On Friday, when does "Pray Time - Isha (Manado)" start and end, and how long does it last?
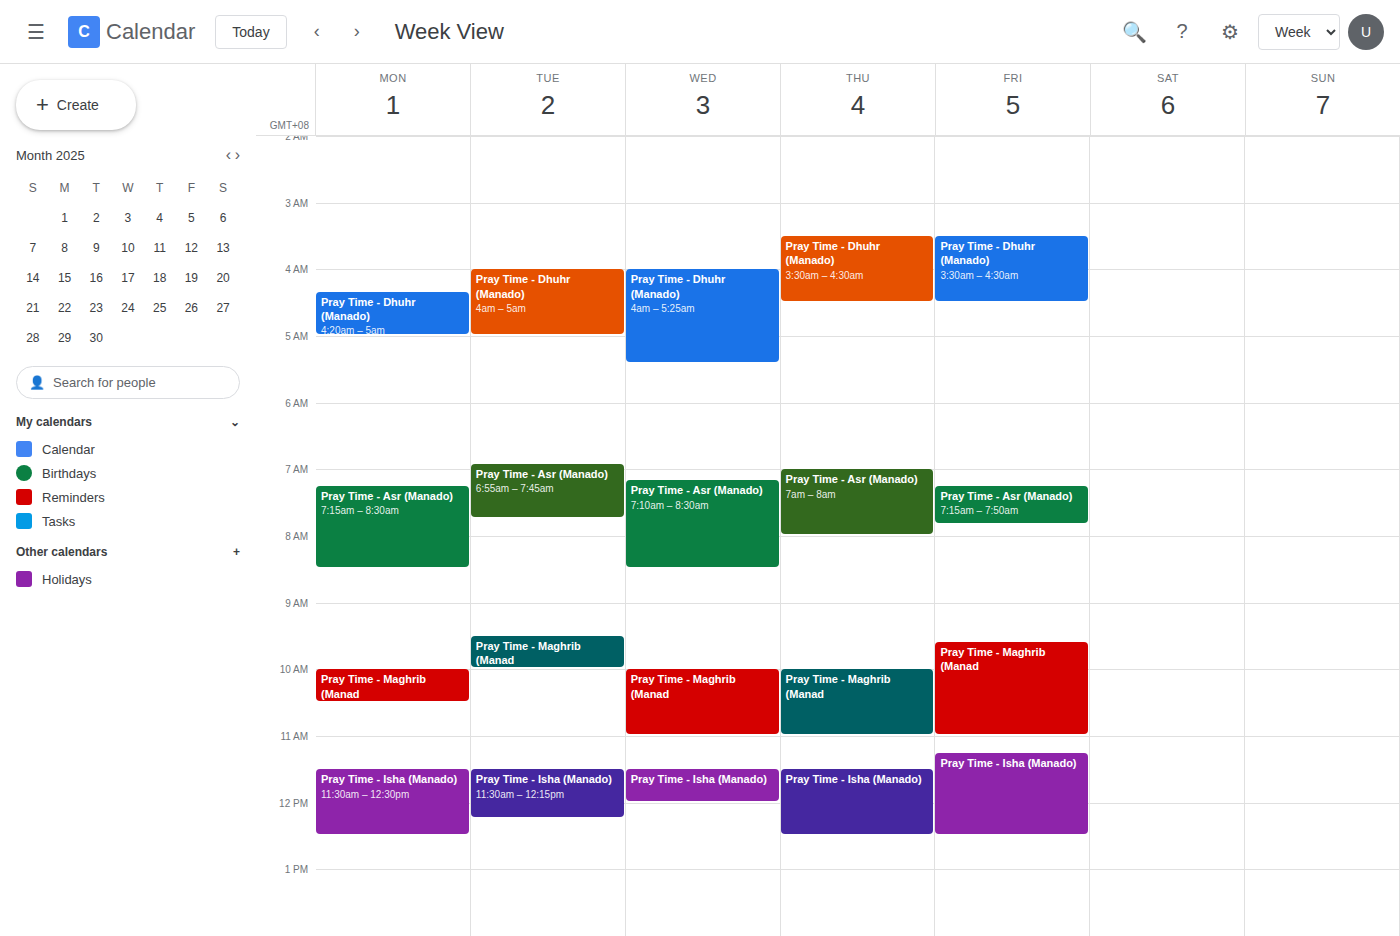
11:15 AM to 12:30 PM, 1 hour 15 minutes